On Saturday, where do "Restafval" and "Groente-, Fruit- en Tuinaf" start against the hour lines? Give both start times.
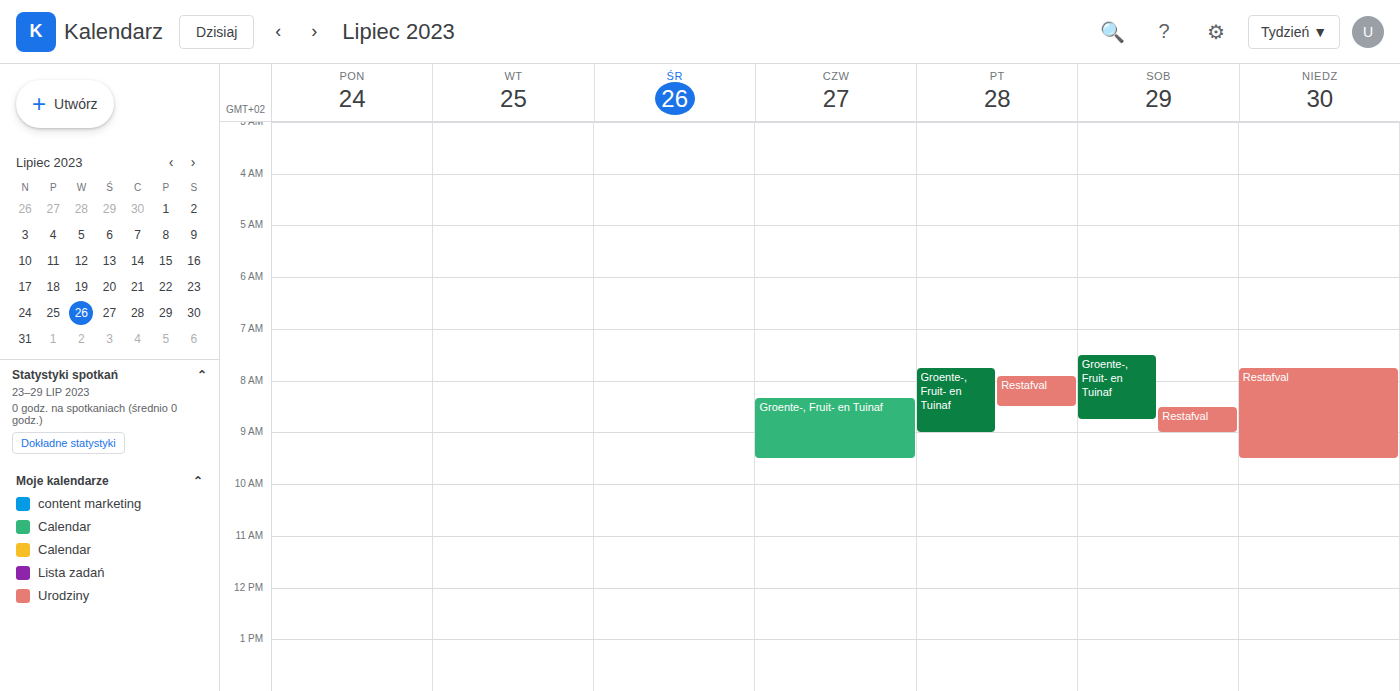
"Restafval": 8:30 AM, halfway between the 8 AM and 9 AM lines. "Groente-, Fruit- en Tuinaf": 7:30 AM, halfway between the 7 AM and 8 AM lines.